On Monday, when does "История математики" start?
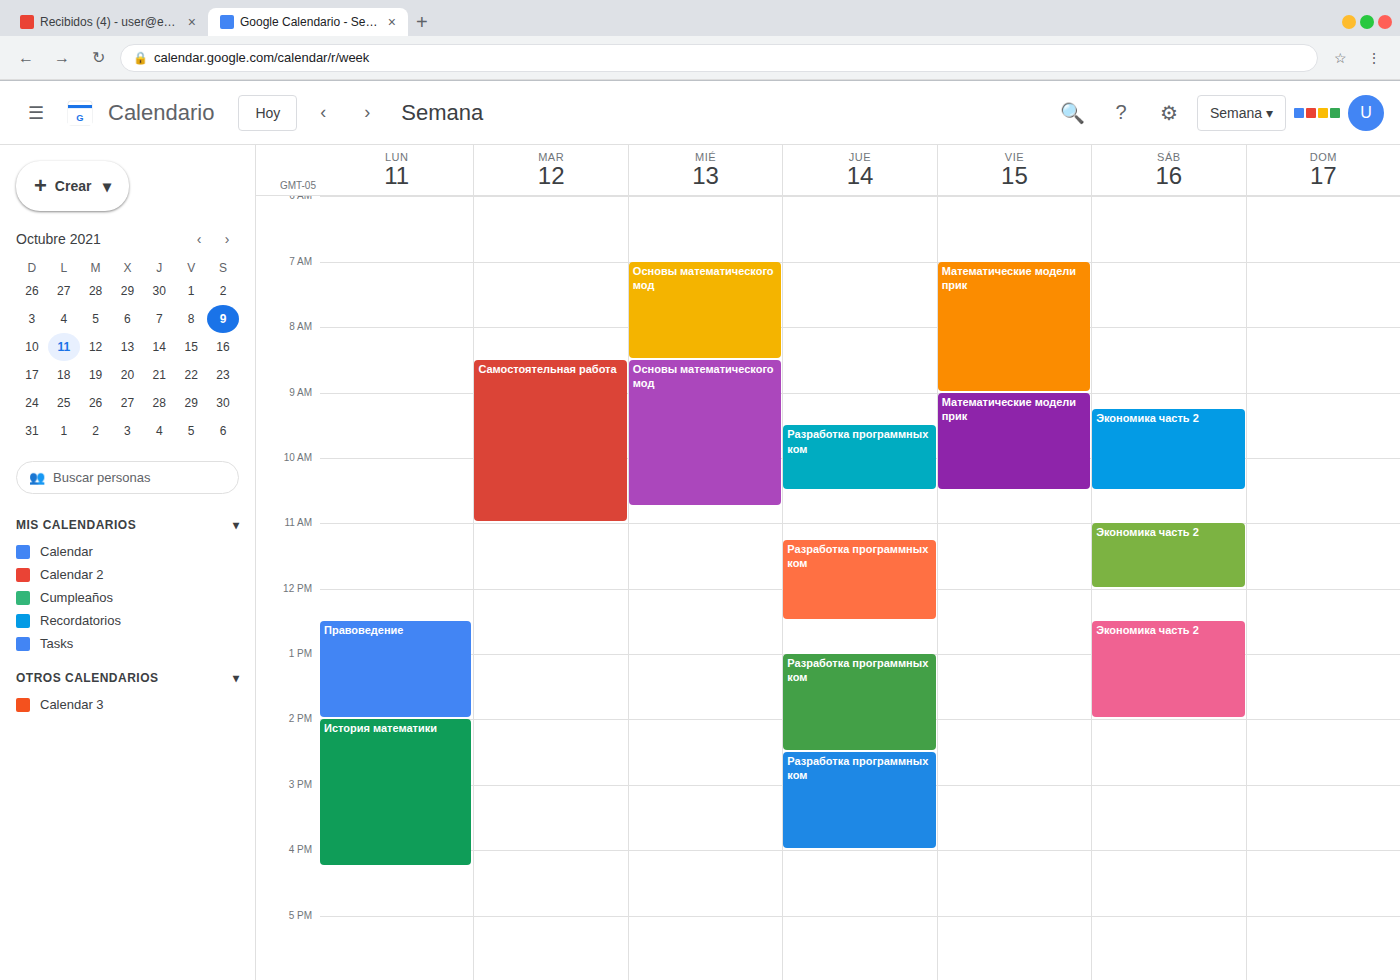
2:00 PM